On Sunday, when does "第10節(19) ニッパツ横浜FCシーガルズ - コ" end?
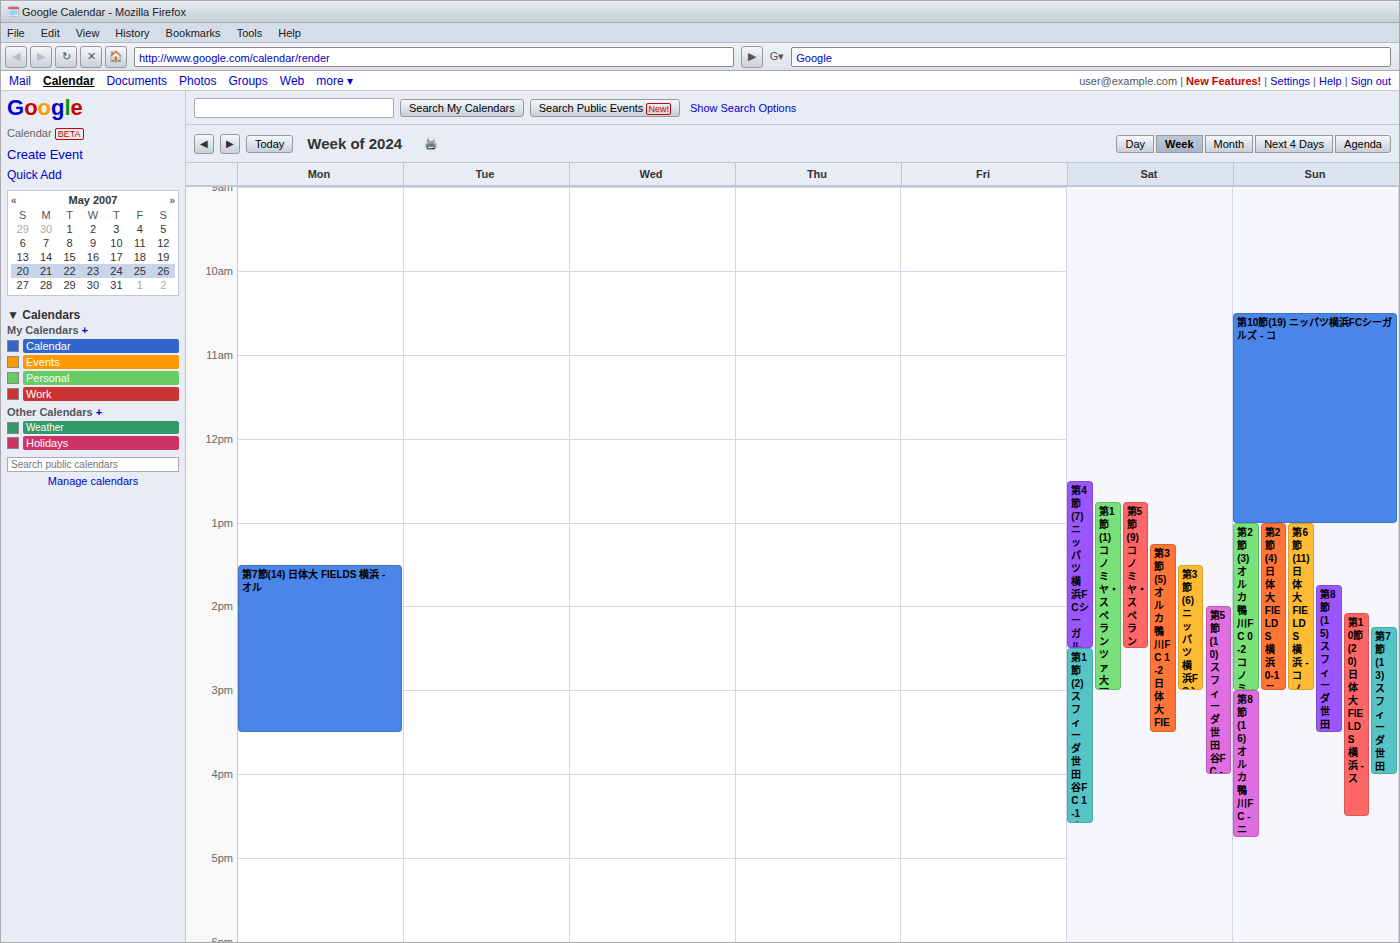
1:00 PM